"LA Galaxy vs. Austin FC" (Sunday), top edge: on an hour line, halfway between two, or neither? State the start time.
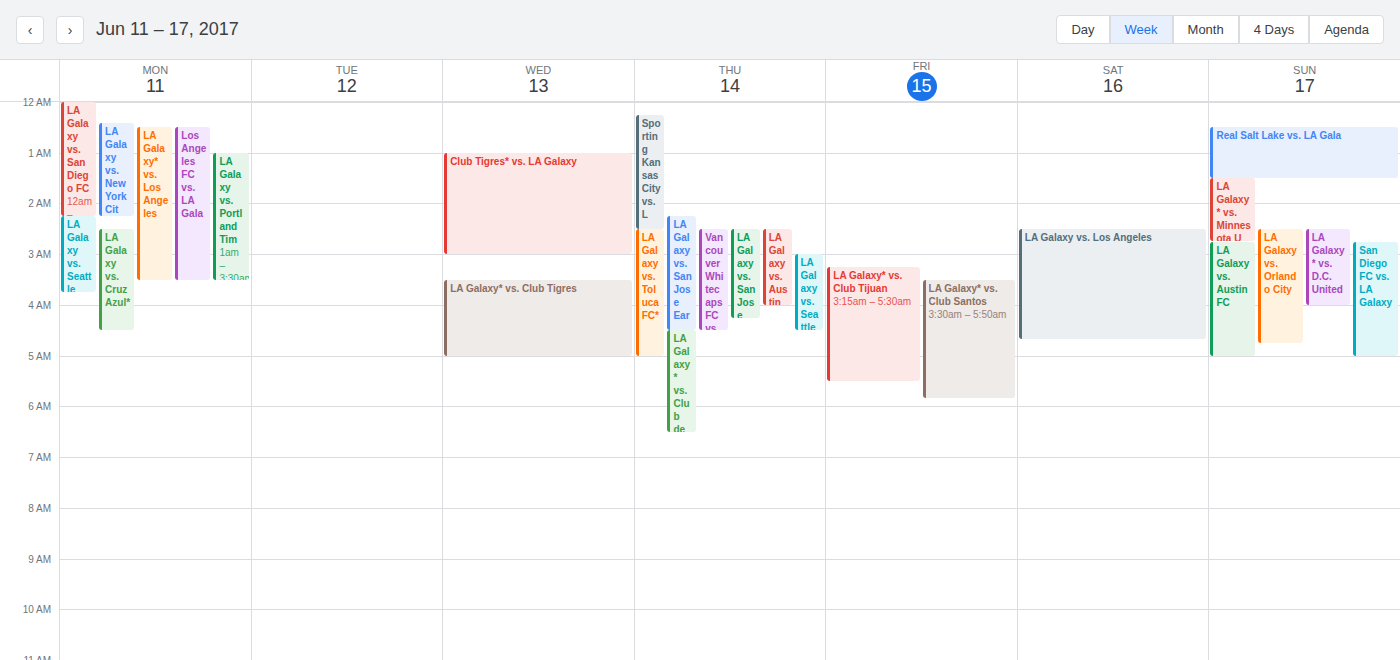
2:45 AM -- neither: three quarters of the way from the 2 AM line to the 3 AM line.